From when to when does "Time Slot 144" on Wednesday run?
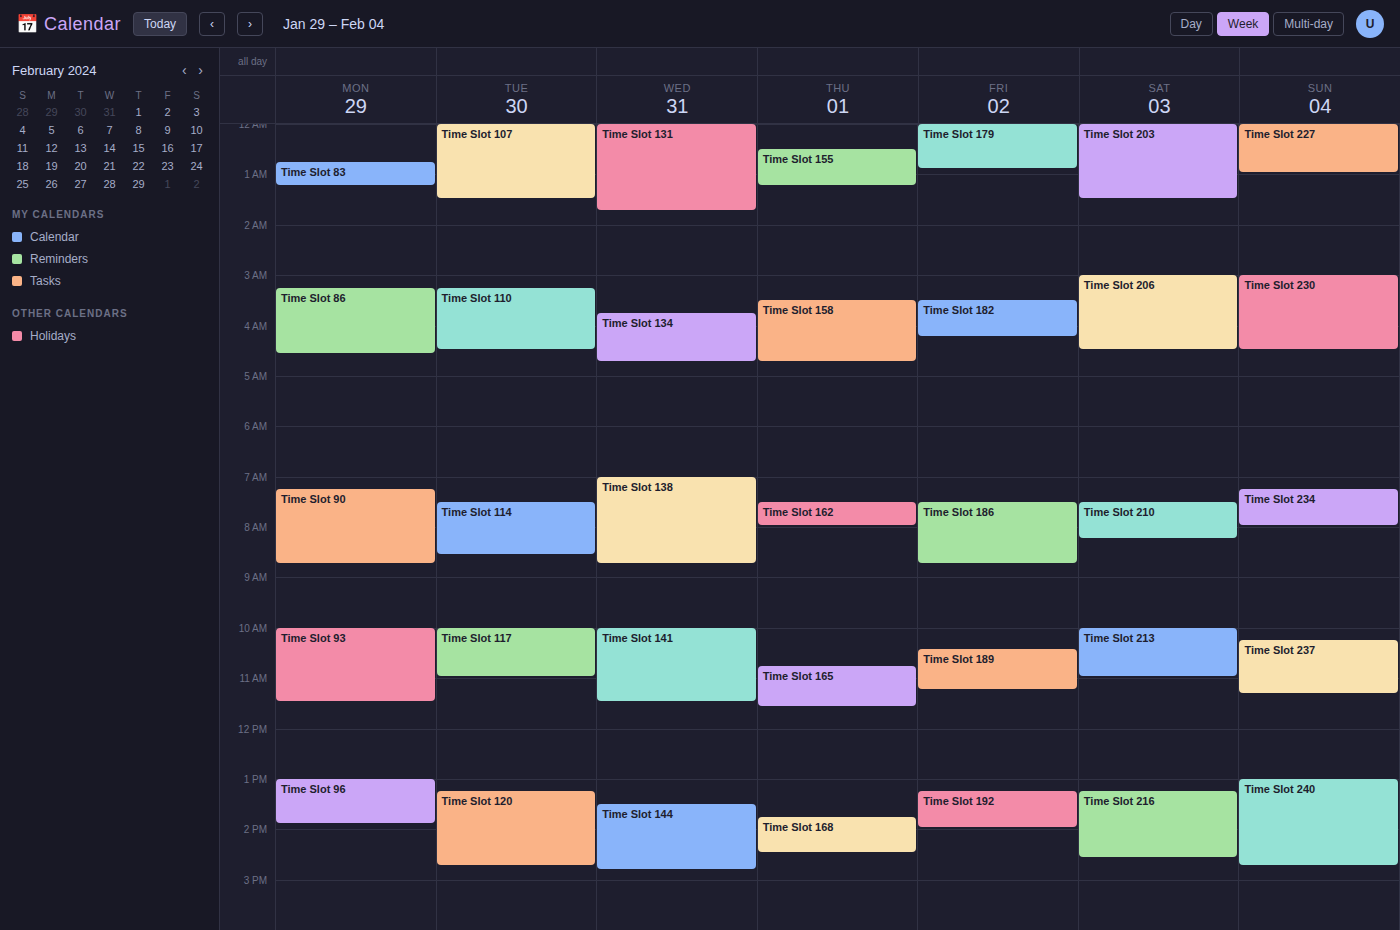
1:30 PM to 2:50 PM